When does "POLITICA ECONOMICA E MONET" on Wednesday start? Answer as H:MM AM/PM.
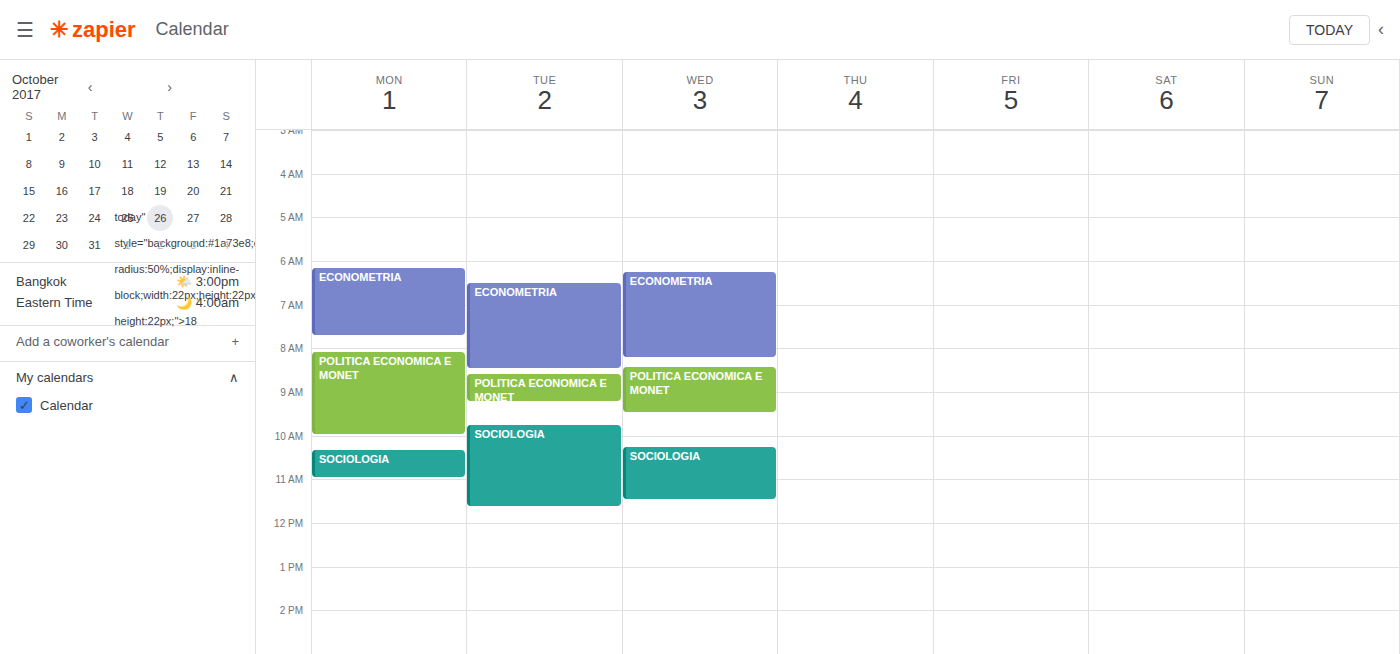
8:25 AM